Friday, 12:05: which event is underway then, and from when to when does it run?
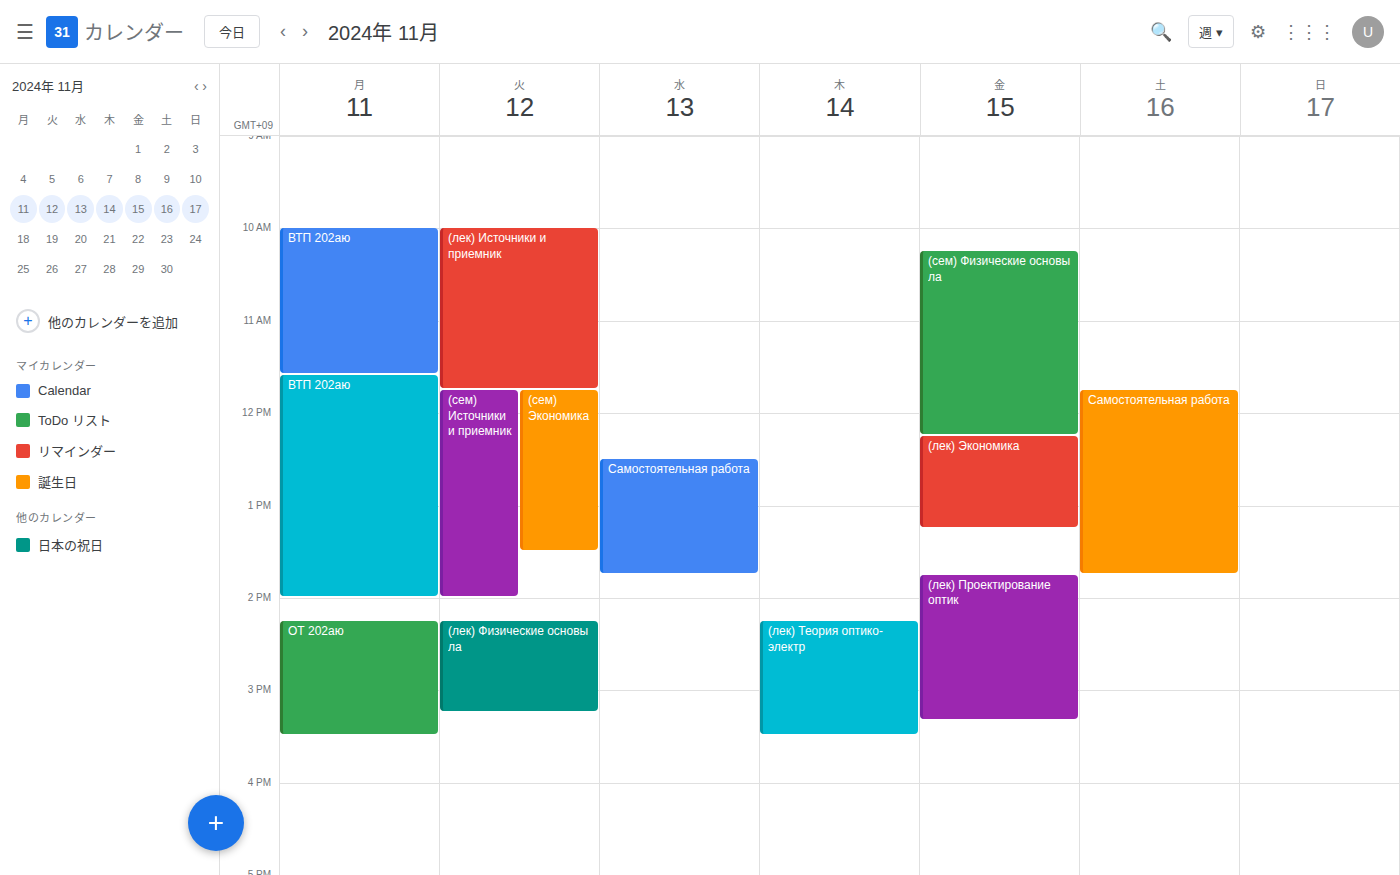
"(сем) Физические основы ла", 10:15 to 12:15